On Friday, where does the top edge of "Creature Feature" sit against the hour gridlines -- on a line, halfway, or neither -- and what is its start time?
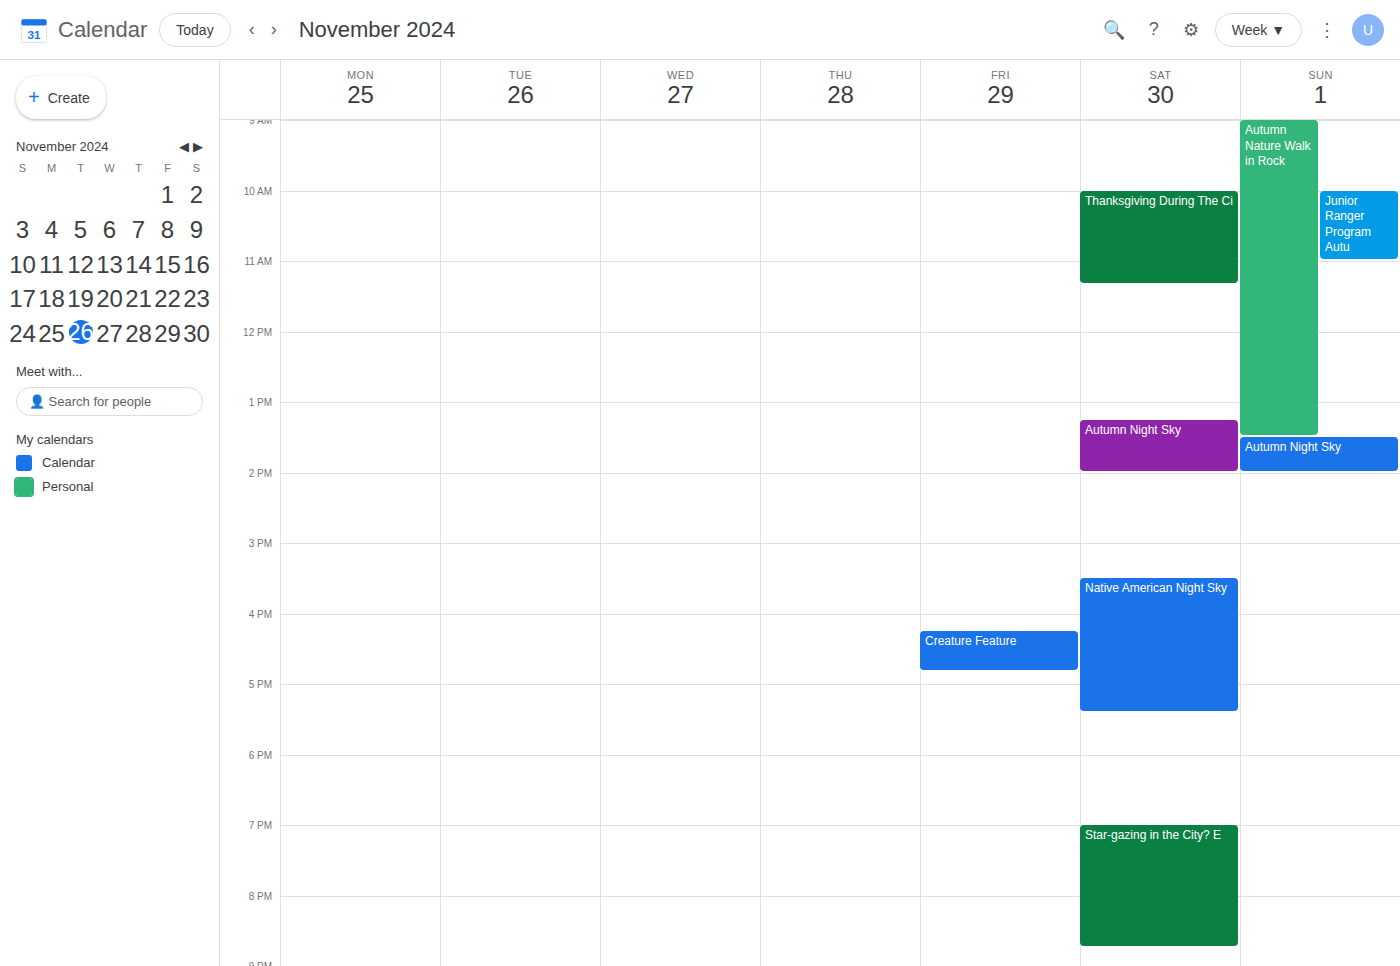
16:15 -- neither: a quarter of the way from the 16:00 line to the 17:00 line.